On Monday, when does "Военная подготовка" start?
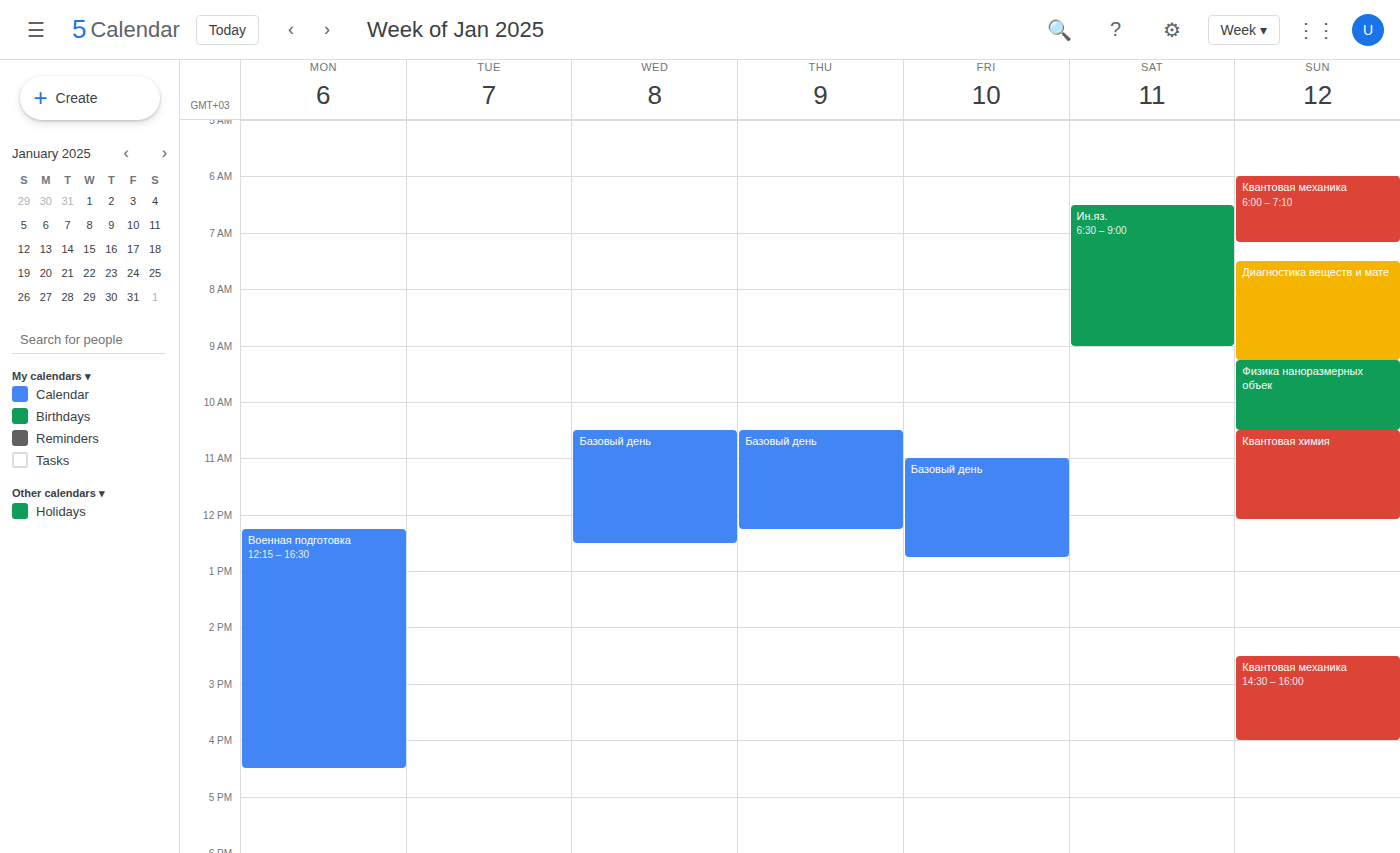
12:15 PM